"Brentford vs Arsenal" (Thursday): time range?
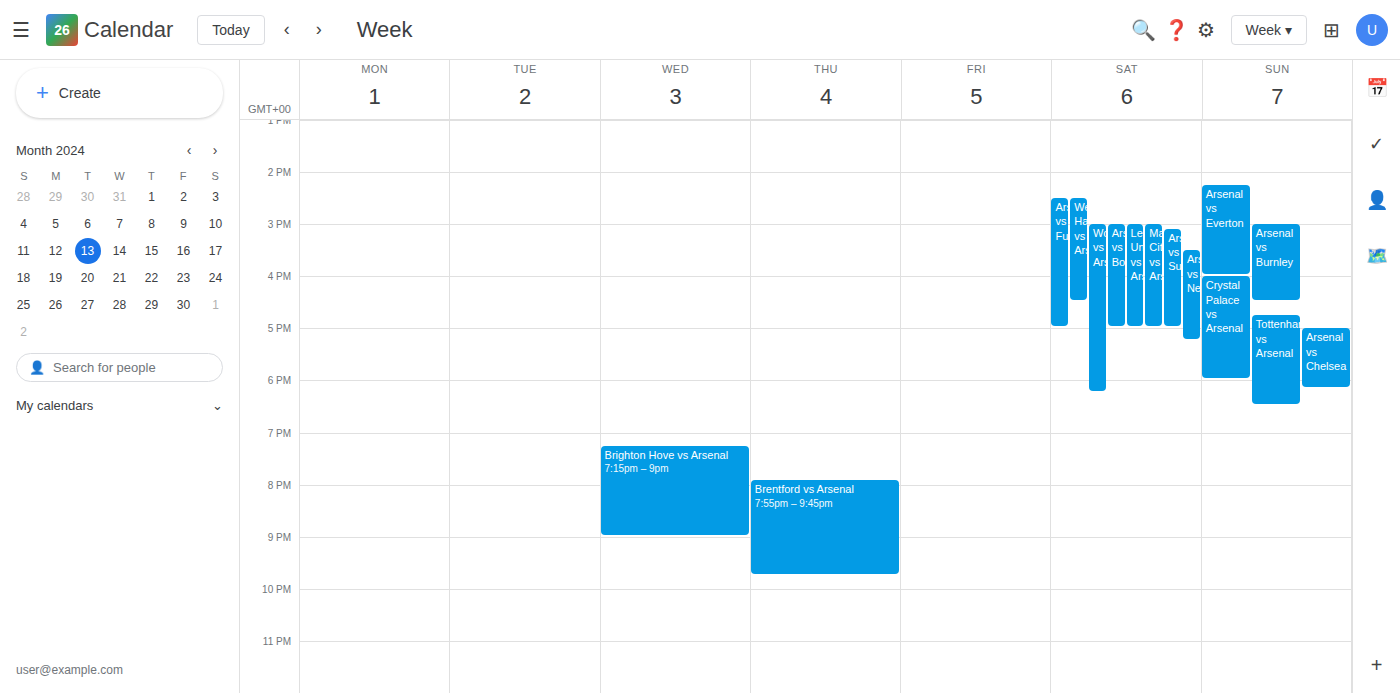
19:55 to 21:45